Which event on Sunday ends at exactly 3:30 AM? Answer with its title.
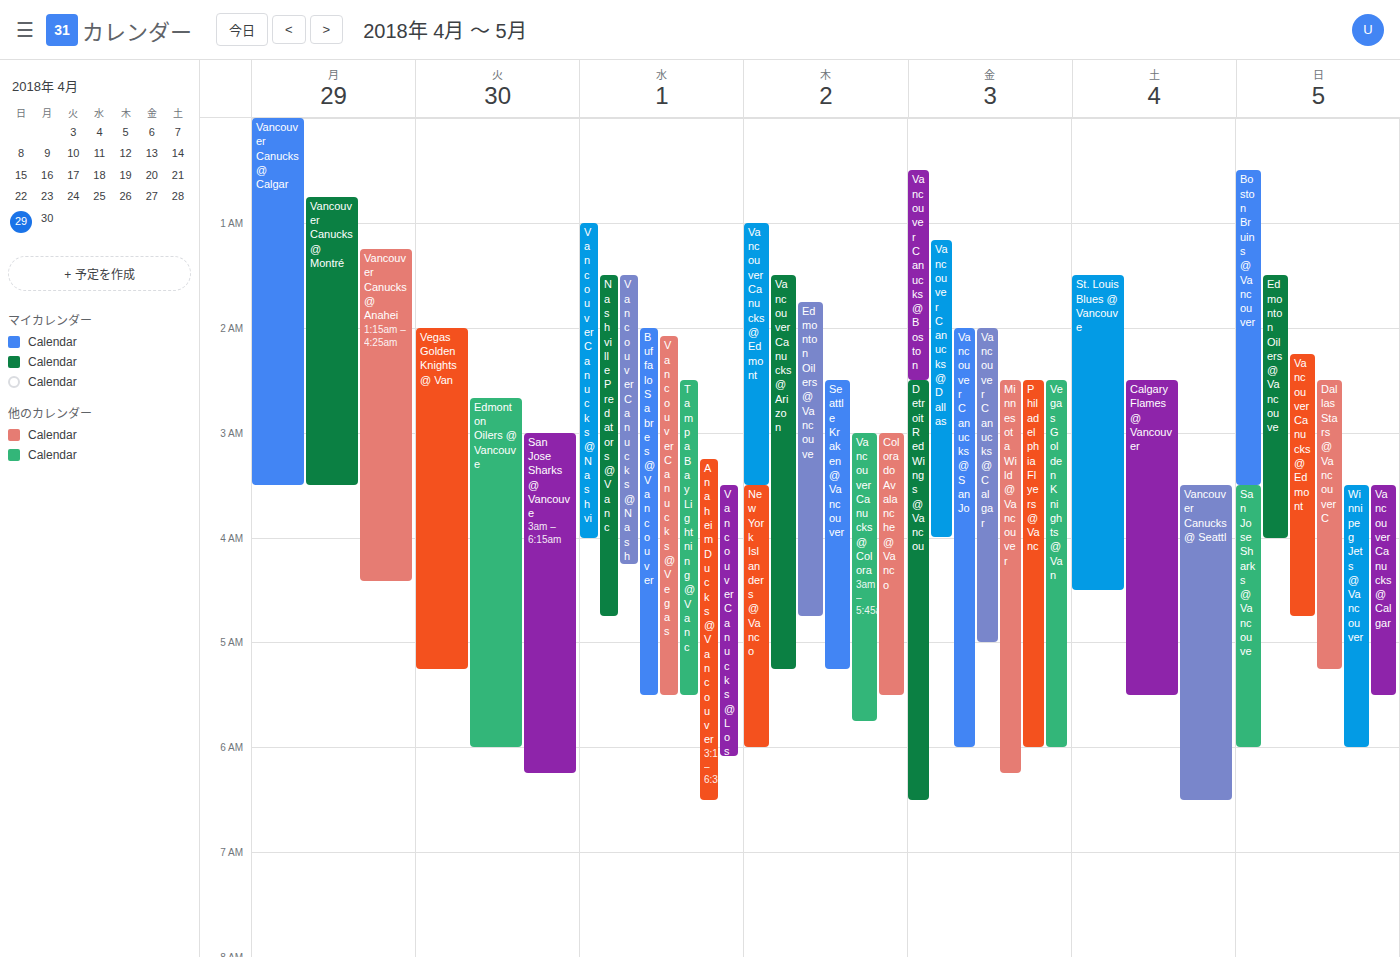
"Boston Bruins @ Vancouver"